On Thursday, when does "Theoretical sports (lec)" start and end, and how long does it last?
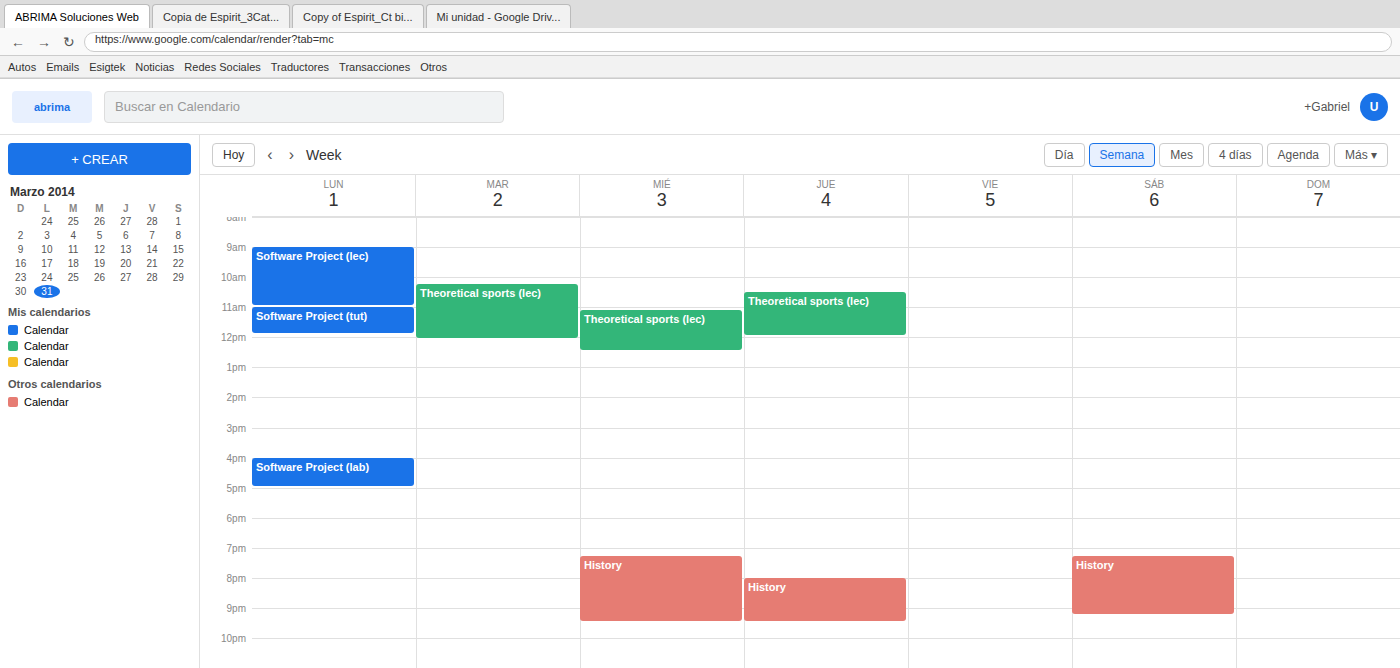
10:30 AM to 12:00 PM, 1 hour 30 minutes